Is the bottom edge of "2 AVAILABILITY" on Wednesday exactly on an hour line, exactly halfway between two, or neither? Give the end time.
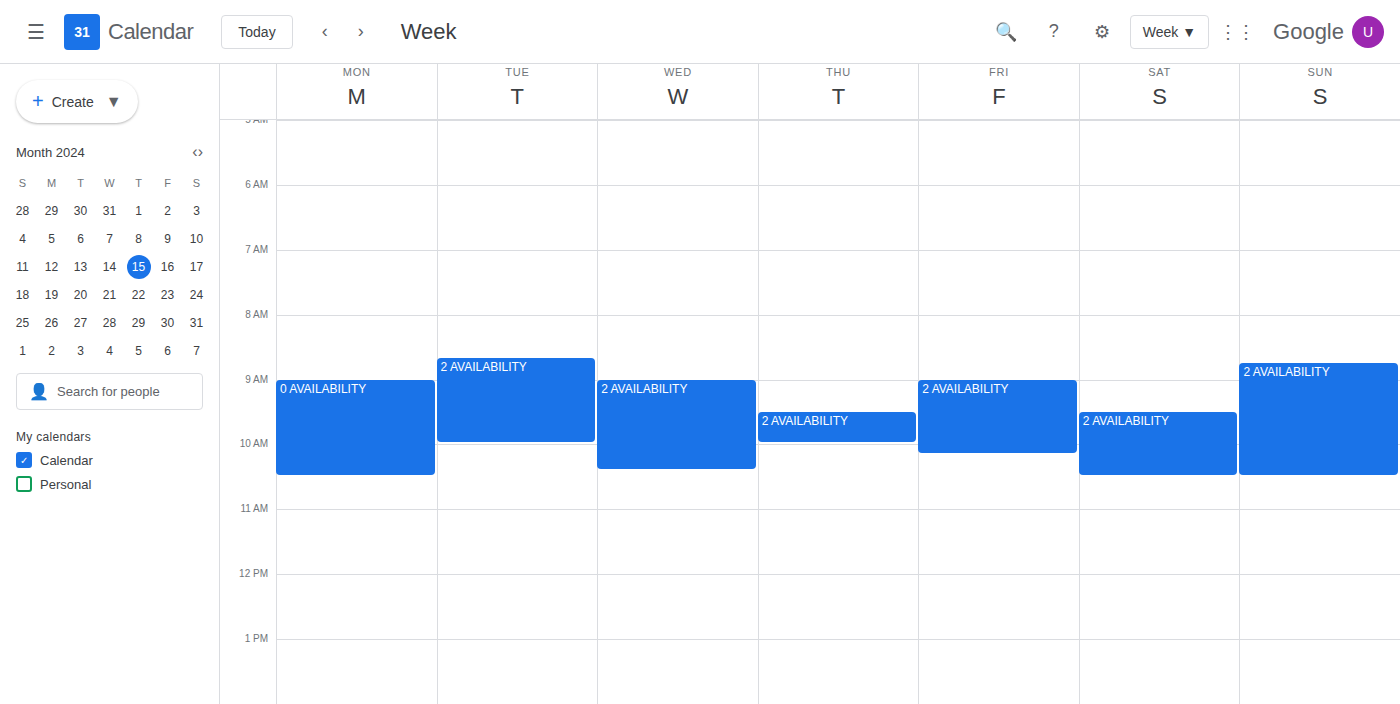
10:25 AM -- neither: 25 minutes below the 10 AM line and 35 minutes above the 11 AM line.